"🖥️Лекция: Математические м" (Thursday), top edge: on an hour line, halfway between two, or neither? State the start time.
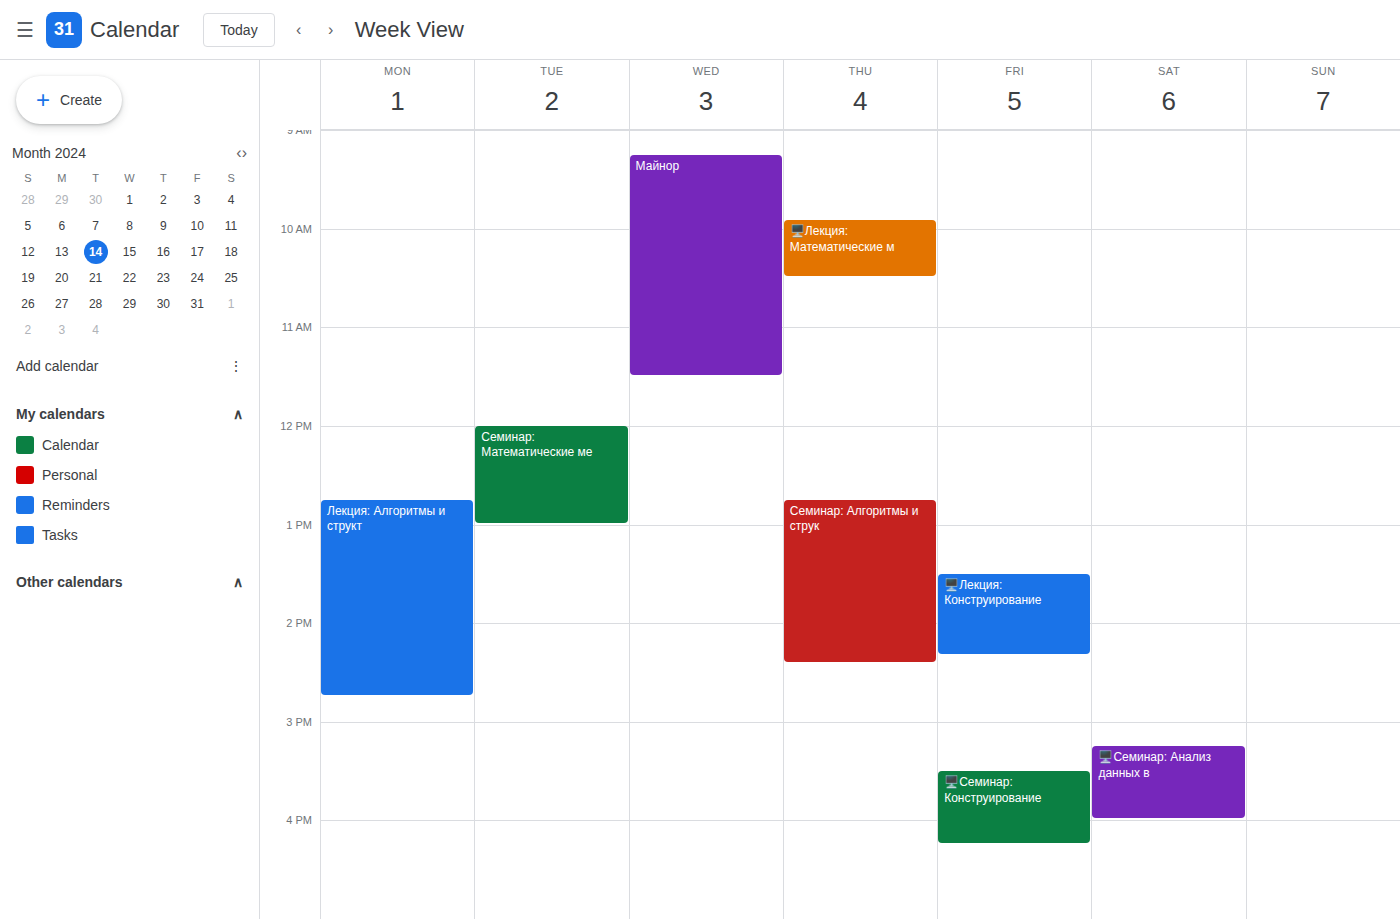
9:55 AM -- neither: 55 minutes below the 9 AM line and 5 minutes above the 10 AM line.